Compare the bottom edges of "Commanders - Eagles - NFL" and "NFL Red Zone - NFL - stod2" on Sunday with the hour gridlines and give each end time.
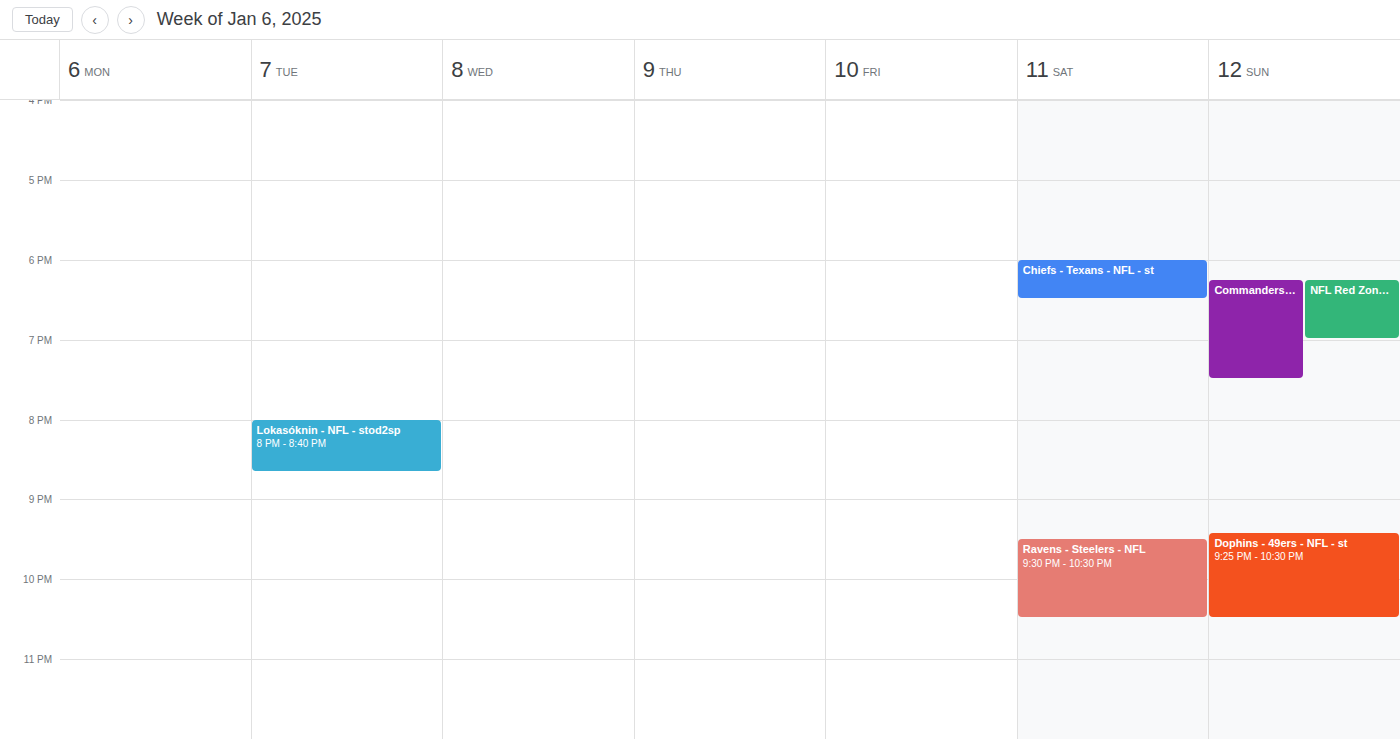
"Commanders - Eagles - NFL": 7:30 PM, halfway between the 7 PM and 8 PM lines. "NFL Red Zone - NFL - stod2": 7:00 PM, exactly on the 7 PM line.